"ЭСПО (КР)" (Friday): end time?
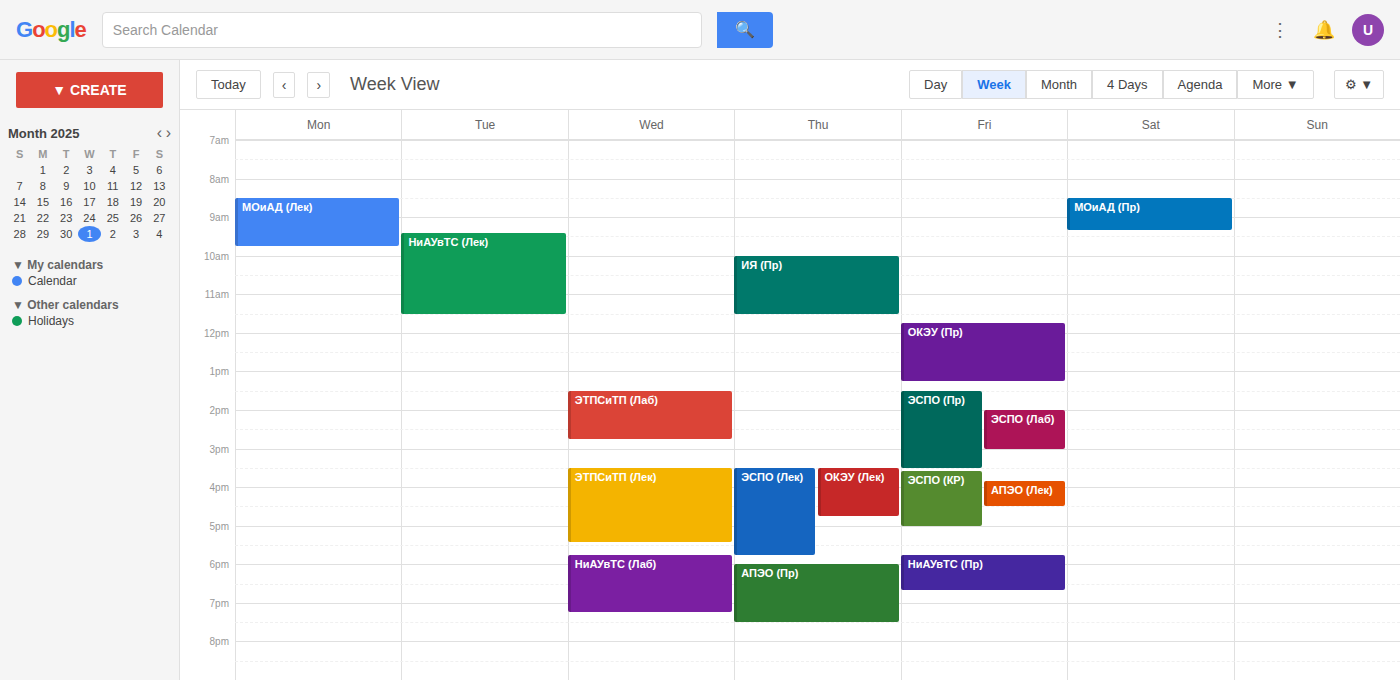
5:00 PM